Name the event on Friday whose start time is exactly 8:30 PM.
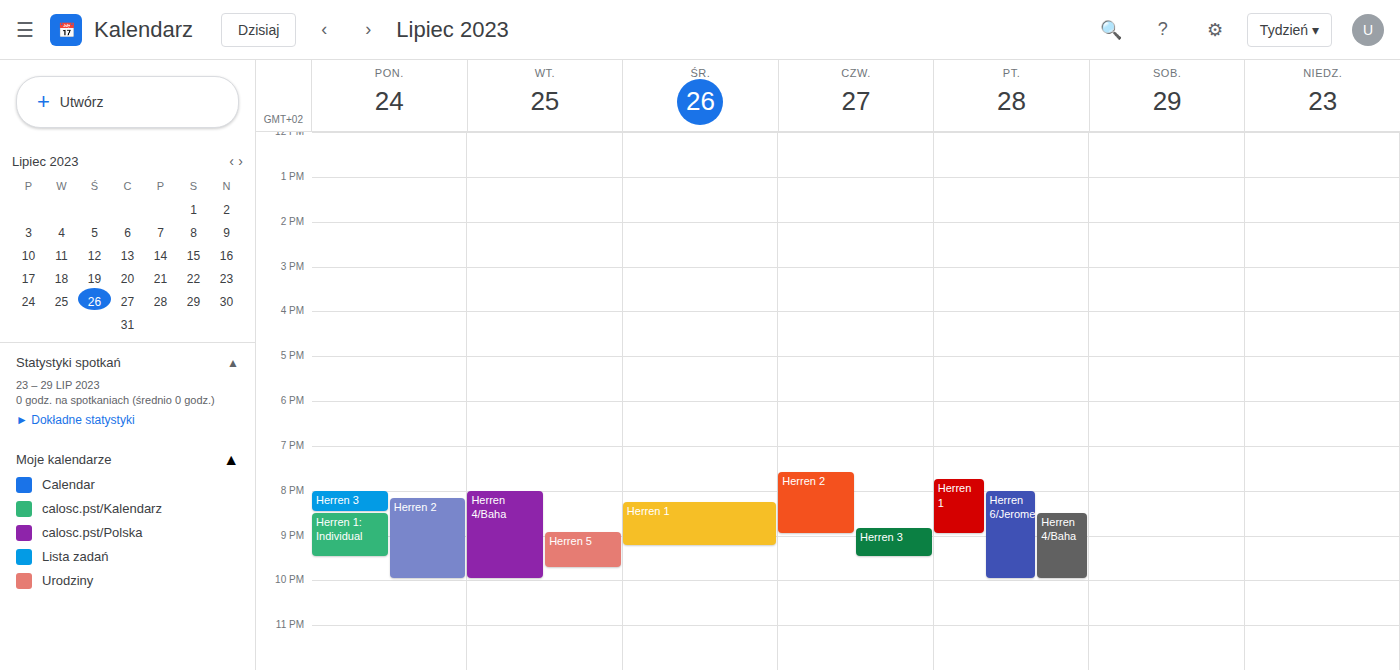
"Herren 4/Baha"